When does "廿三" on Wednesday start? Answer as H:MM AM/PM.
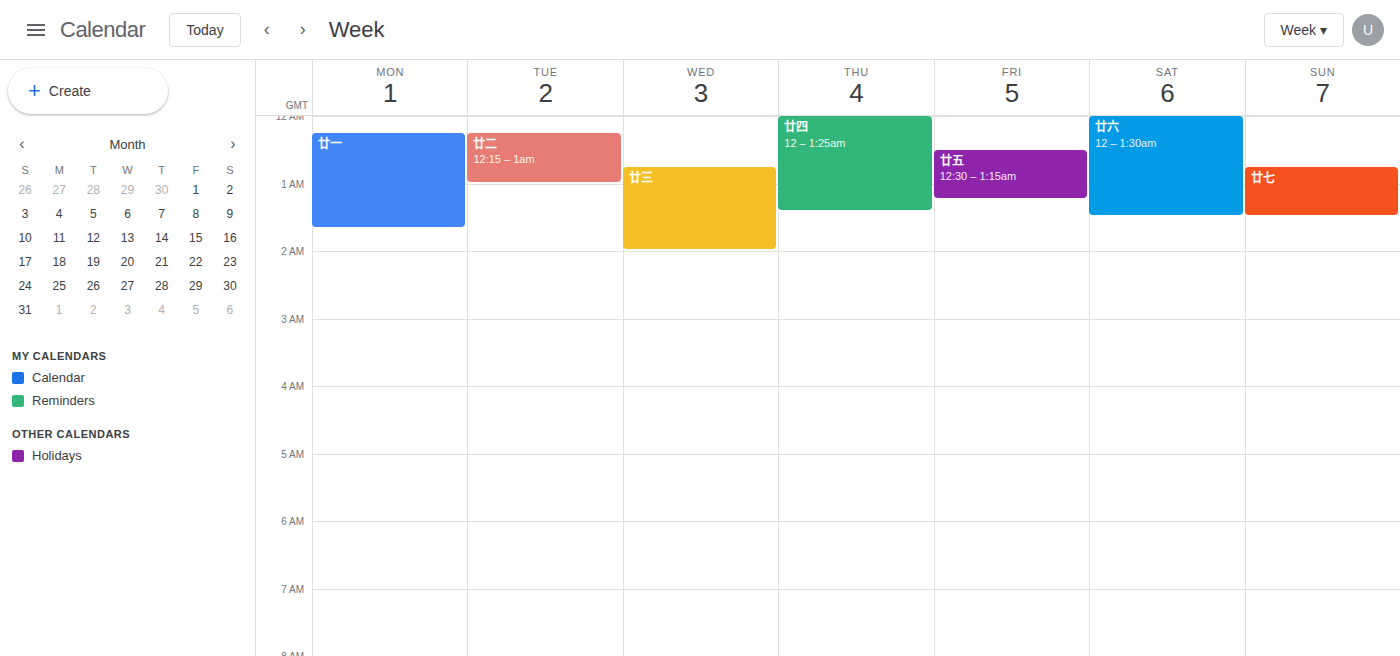
12:45 AM